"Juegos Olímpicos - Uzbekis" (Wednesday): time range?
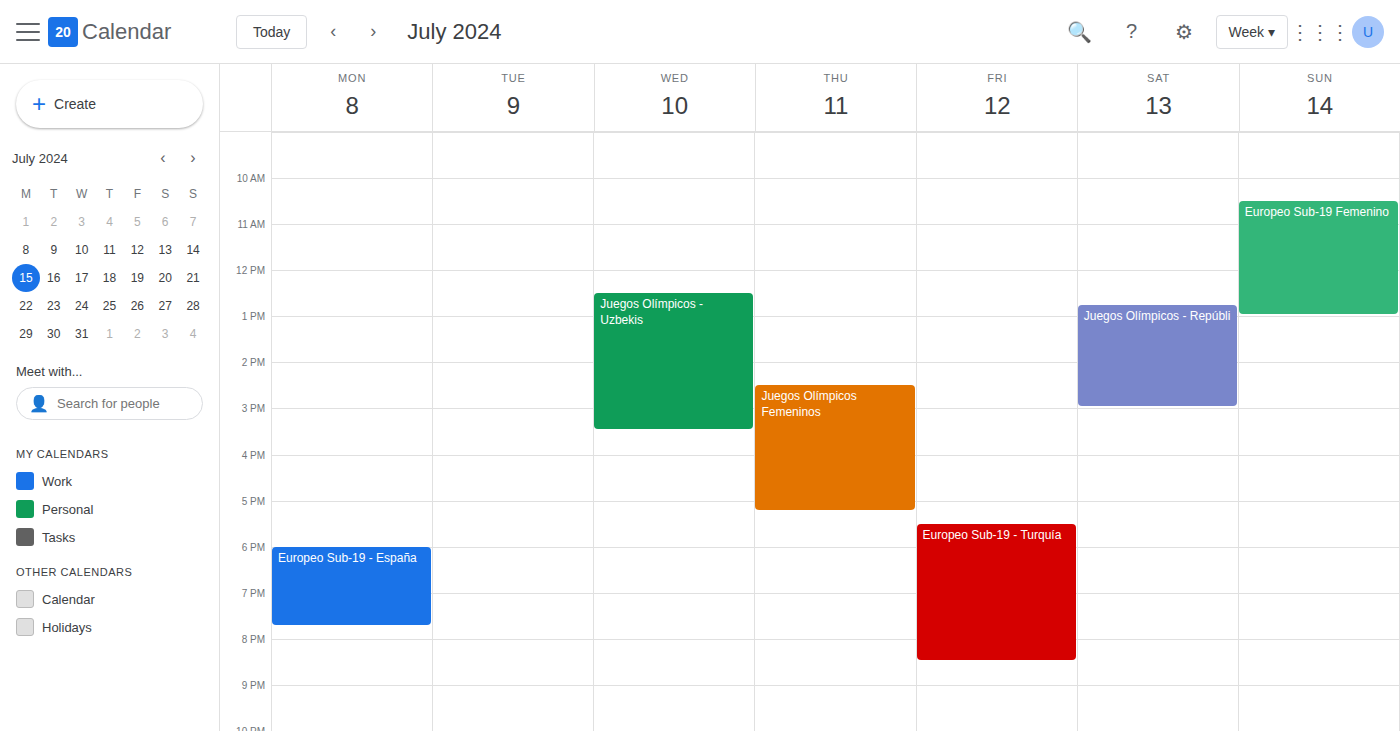
12:30 to 15:30